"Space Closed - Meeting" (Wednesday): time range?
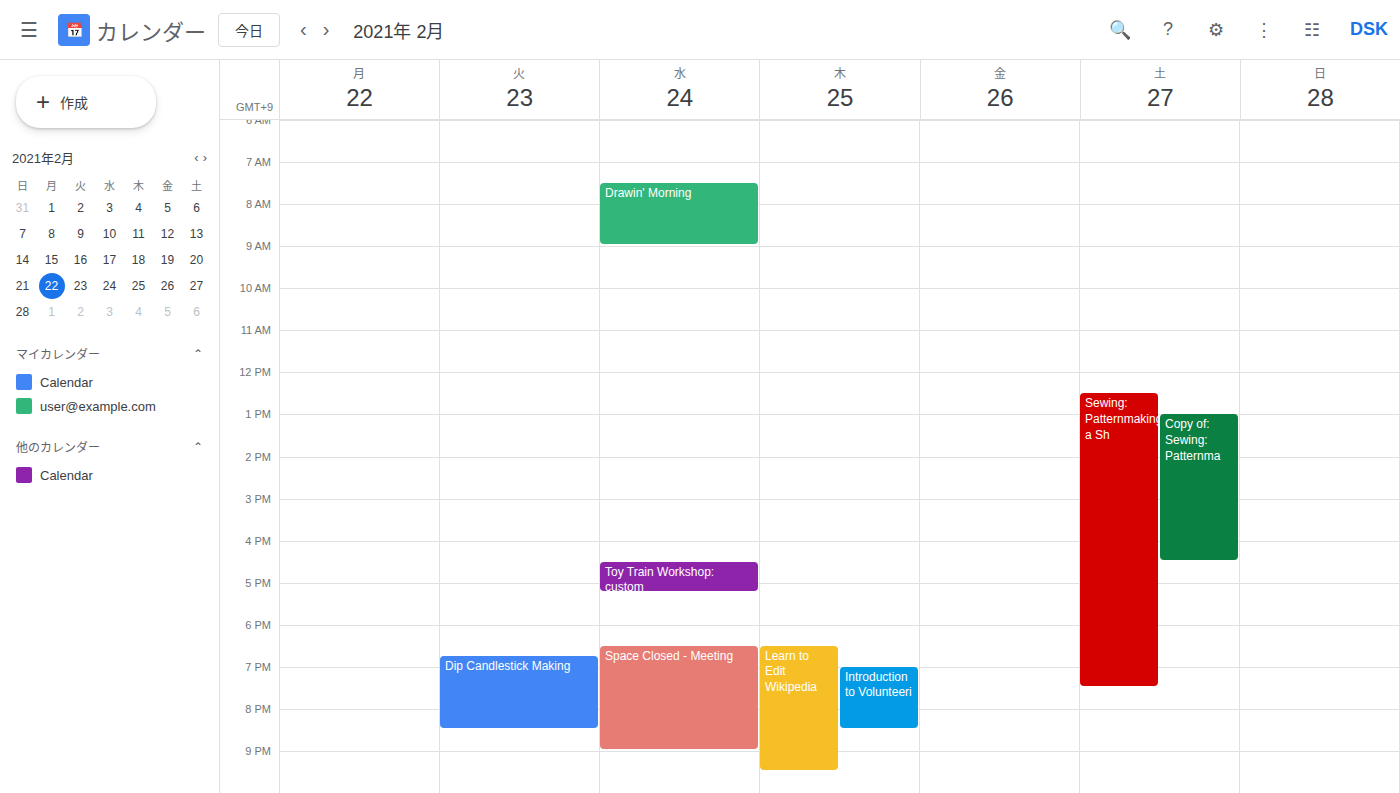
18:30 to 21:00